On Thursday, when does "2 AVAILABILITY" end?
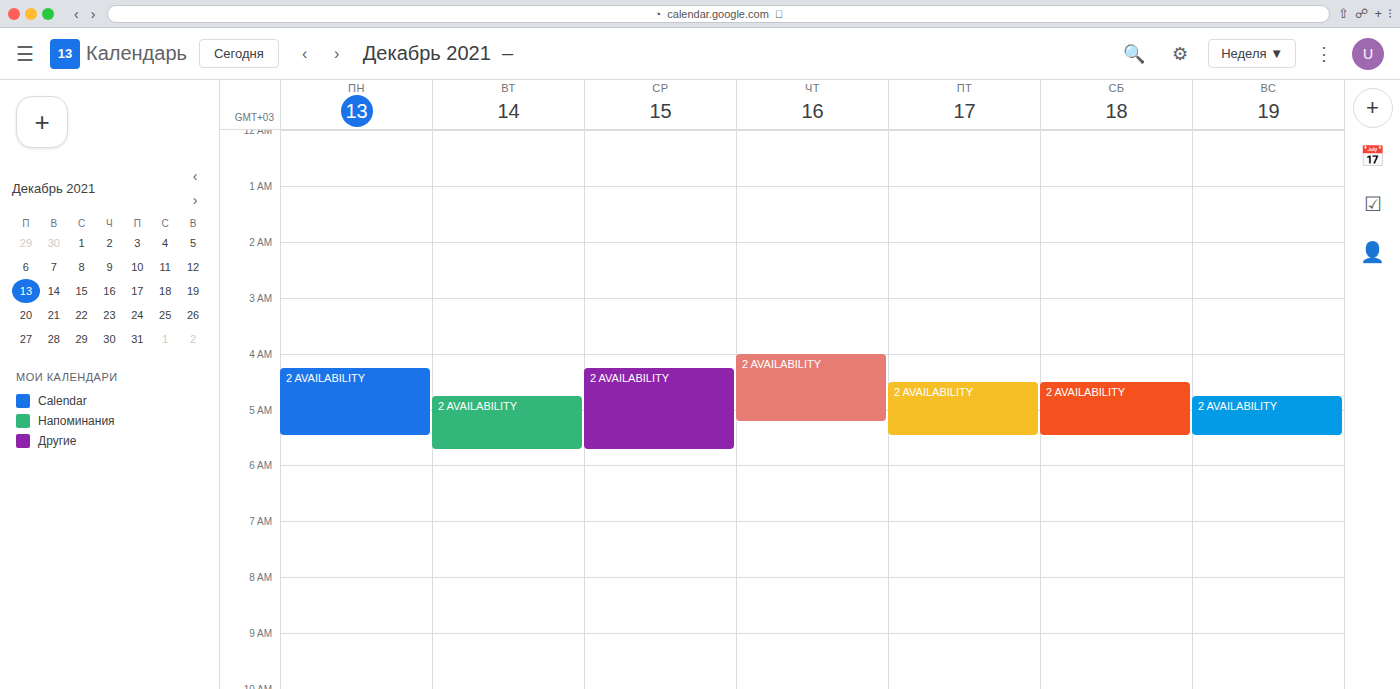
05:15